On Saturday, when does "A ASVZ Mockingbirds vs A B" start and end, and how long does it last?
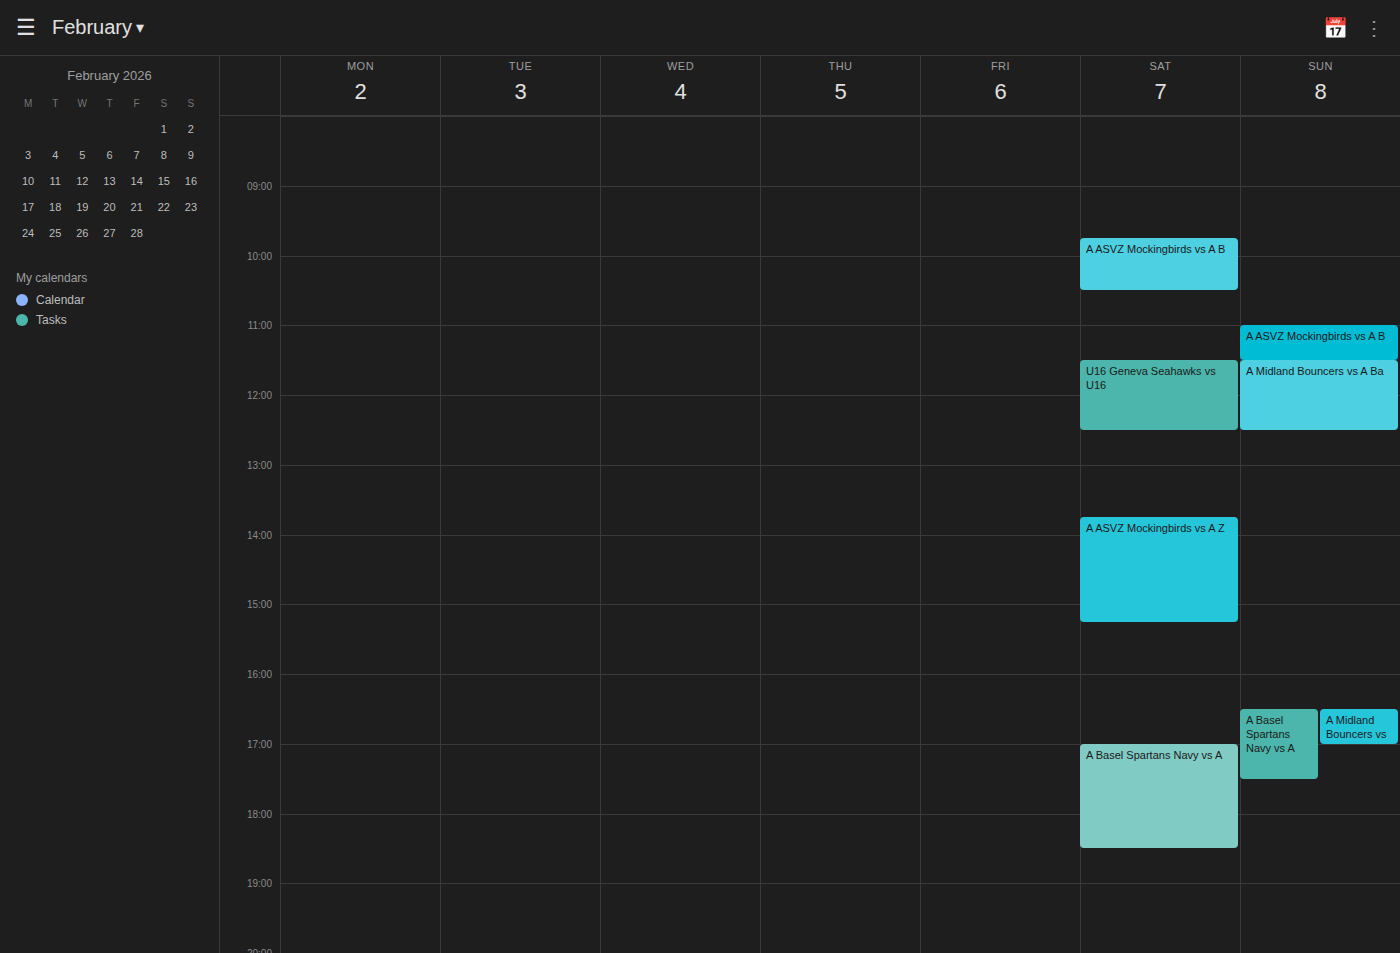
09:45 to 10:30, 45 minutes